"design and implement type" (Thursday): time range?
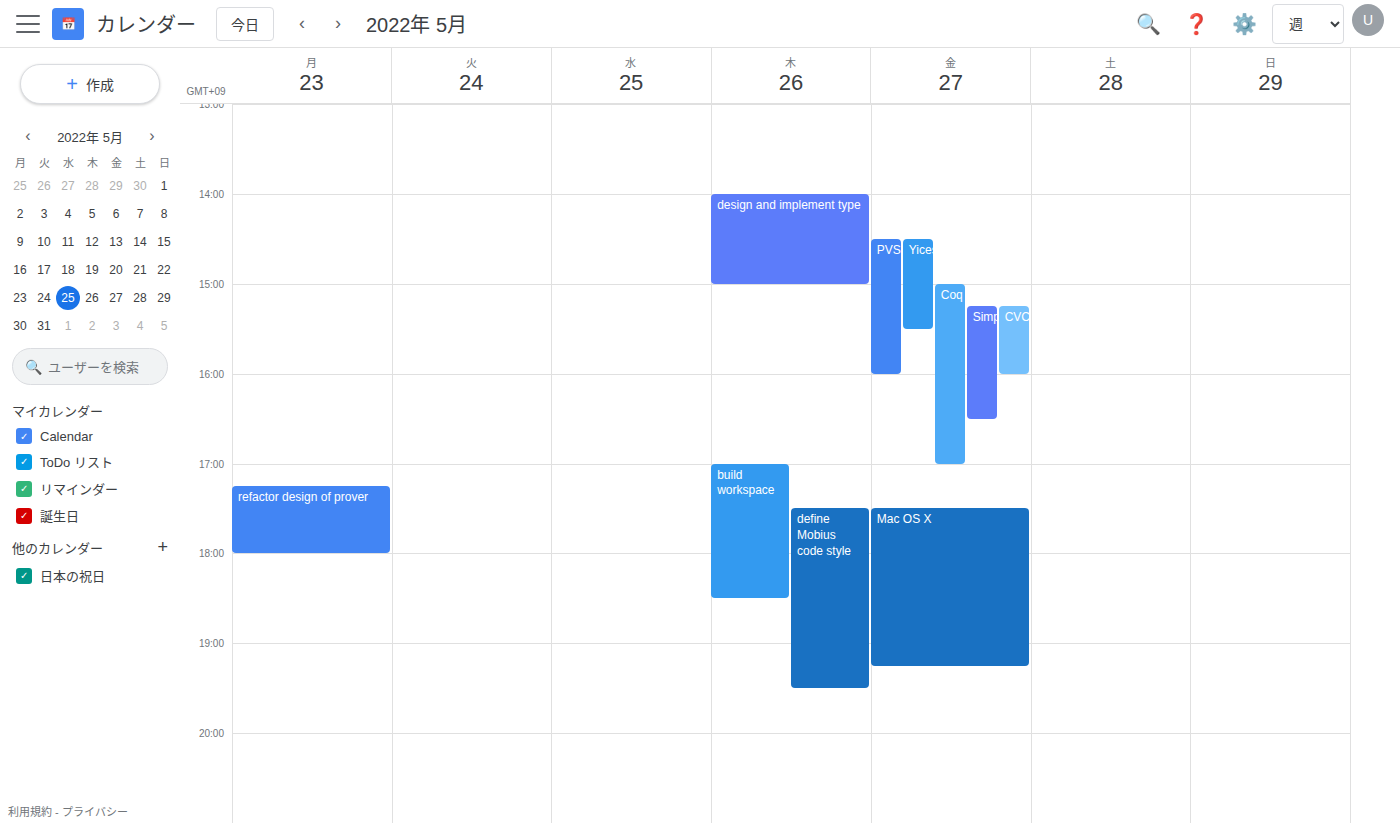
2:00 PM to 3:00 PM